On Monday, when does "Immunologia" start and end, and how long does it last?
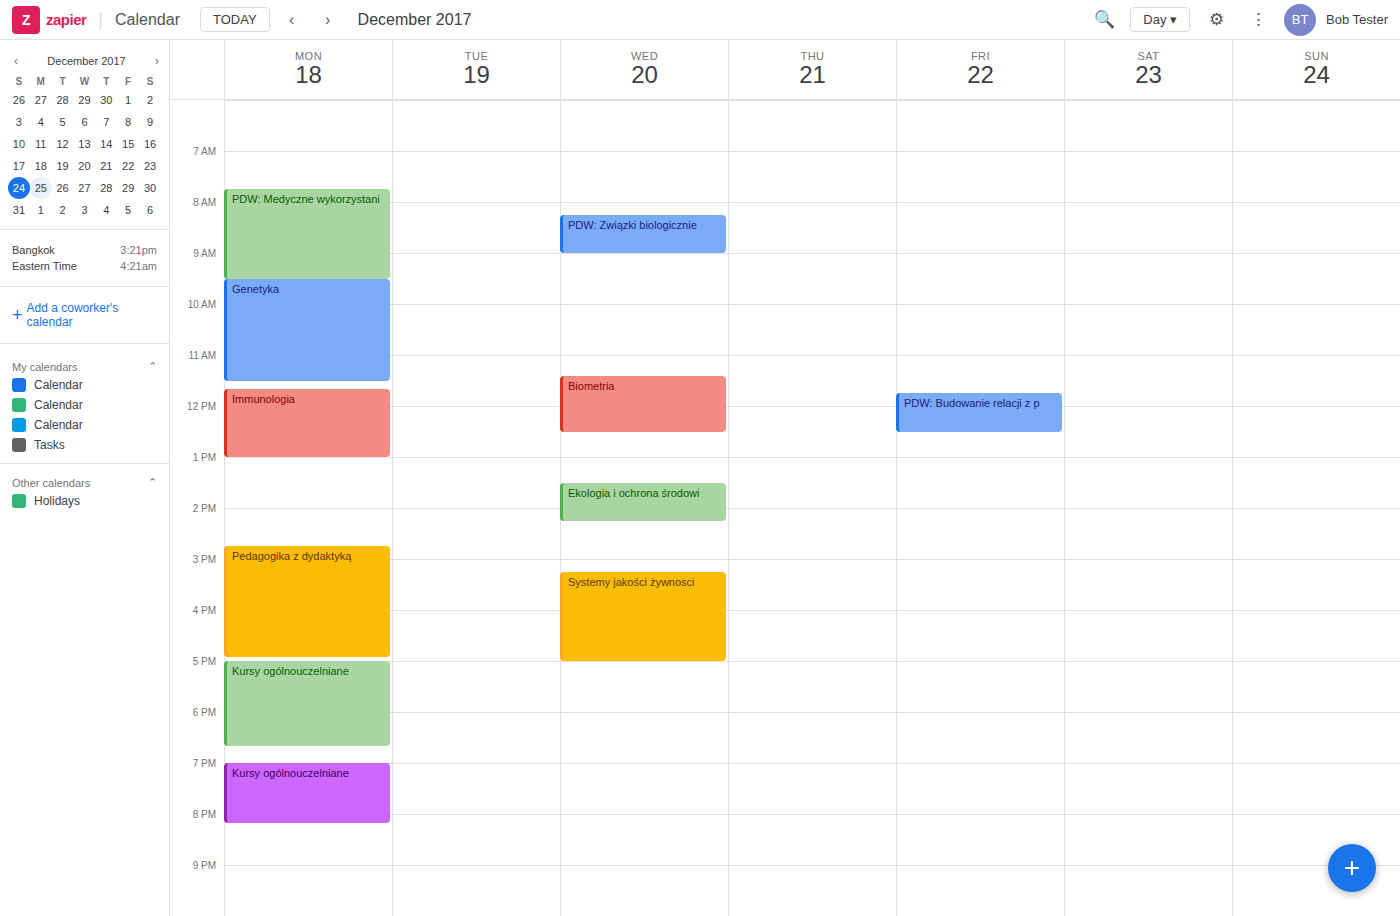
11:40 AM to 1:00 PM, 1 hour 20 minutes